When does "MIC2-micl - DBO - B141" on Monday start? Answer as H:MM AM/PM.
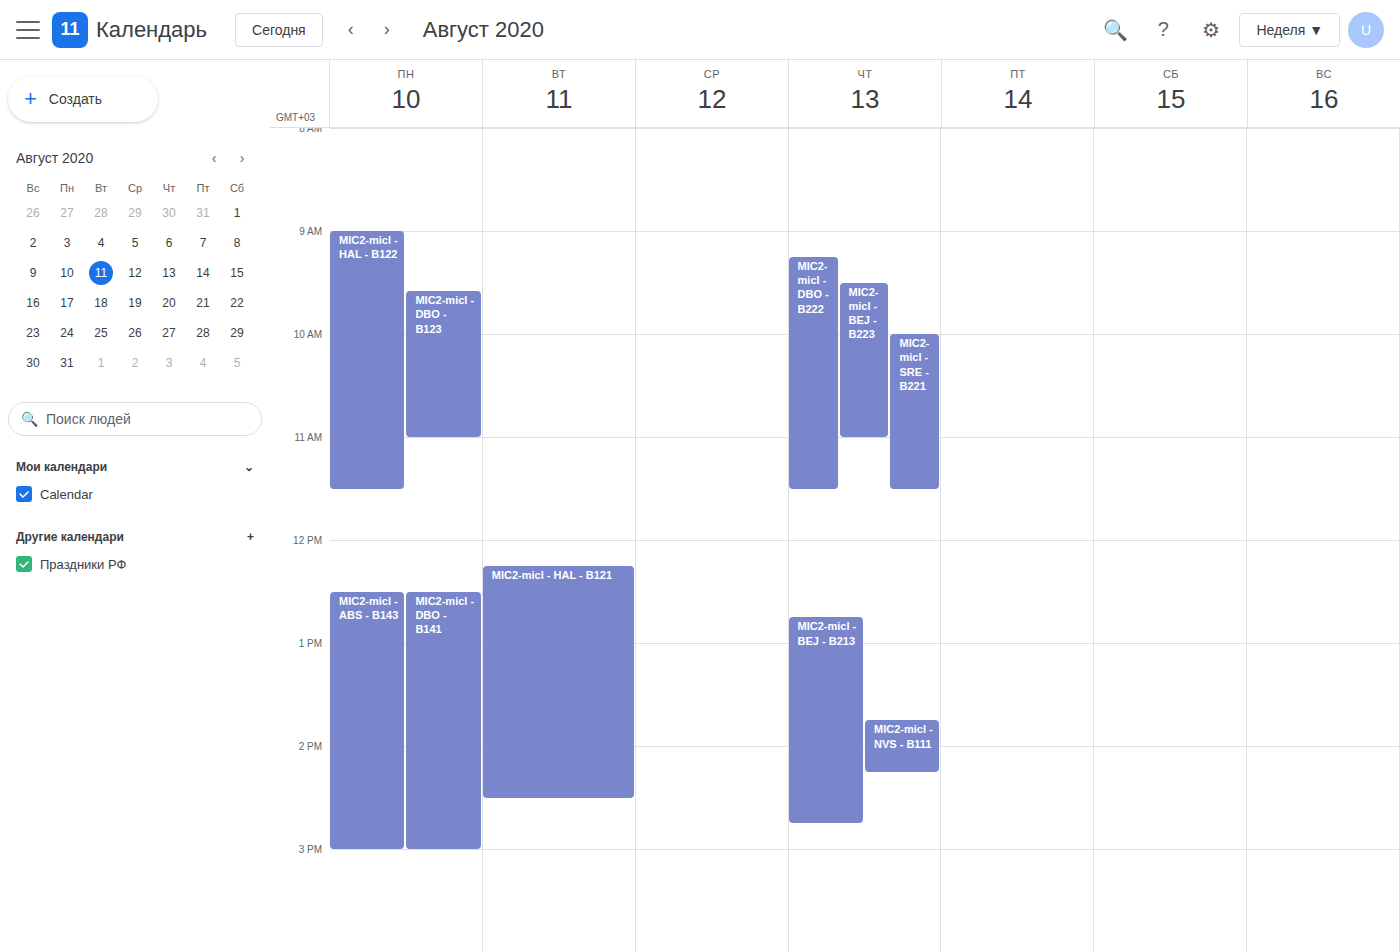
12:30 PM